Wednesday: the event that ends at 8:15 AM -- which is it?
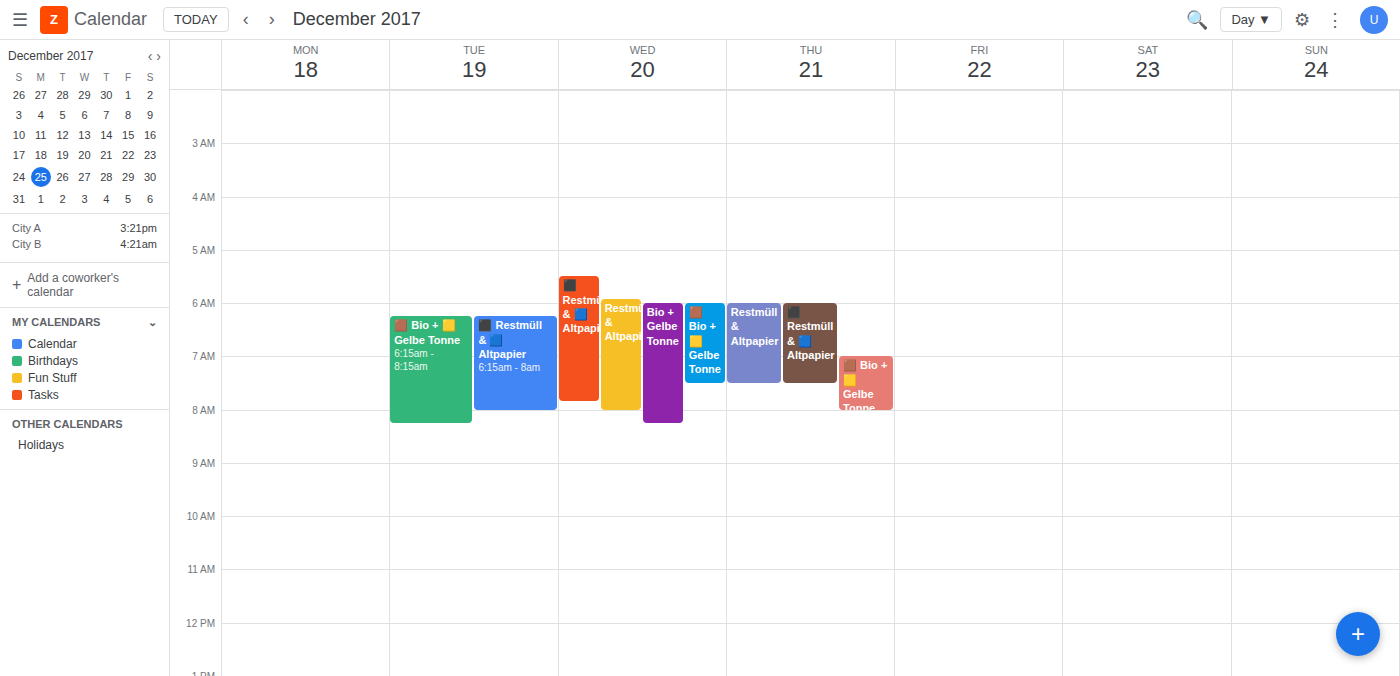
"Bio + Gelbe Tonne"